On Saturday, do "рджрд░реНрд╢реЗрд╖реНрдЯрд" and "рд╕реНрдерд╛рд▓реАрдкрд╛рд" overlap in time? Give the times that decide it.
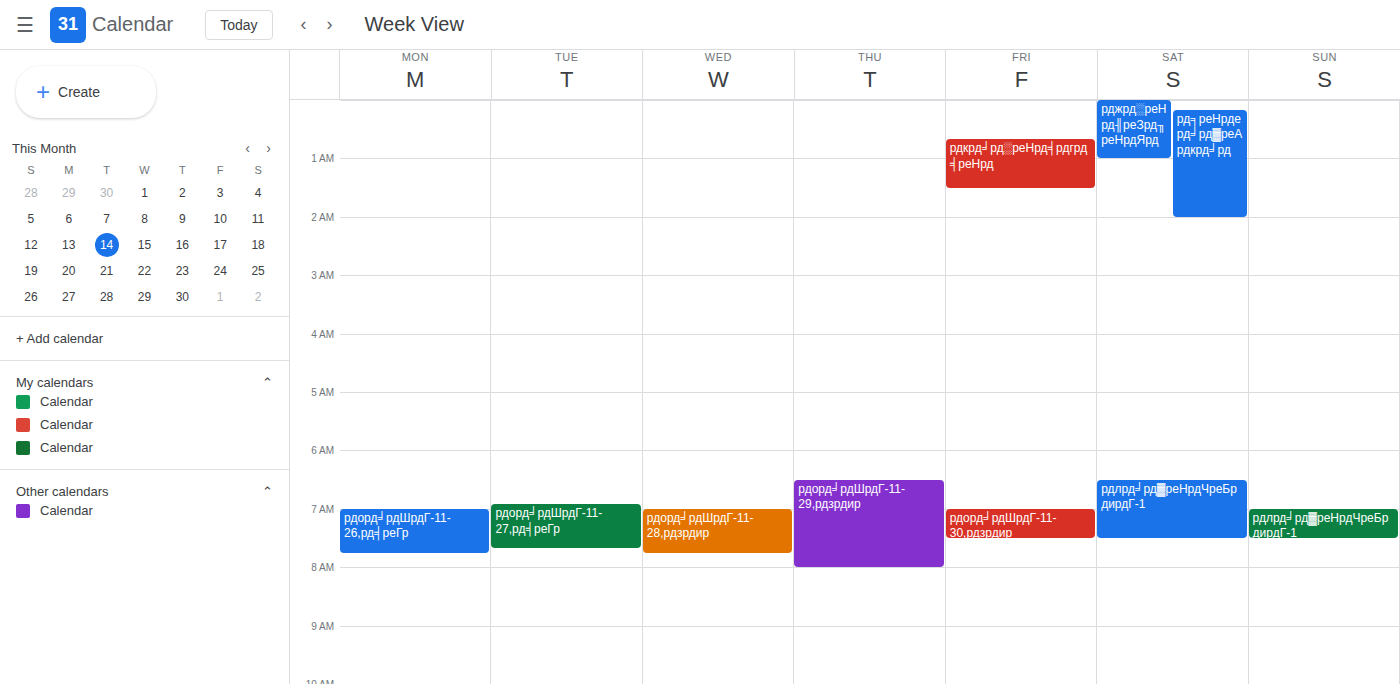
"рд╕реНрдерд╛рд▓реАрдкрд╛рд" starts at 12:10 AM, before "рджрд░реНрд╢реЗрд╖реНрдЯрд" ends at 1:00 AM -- they overlap.